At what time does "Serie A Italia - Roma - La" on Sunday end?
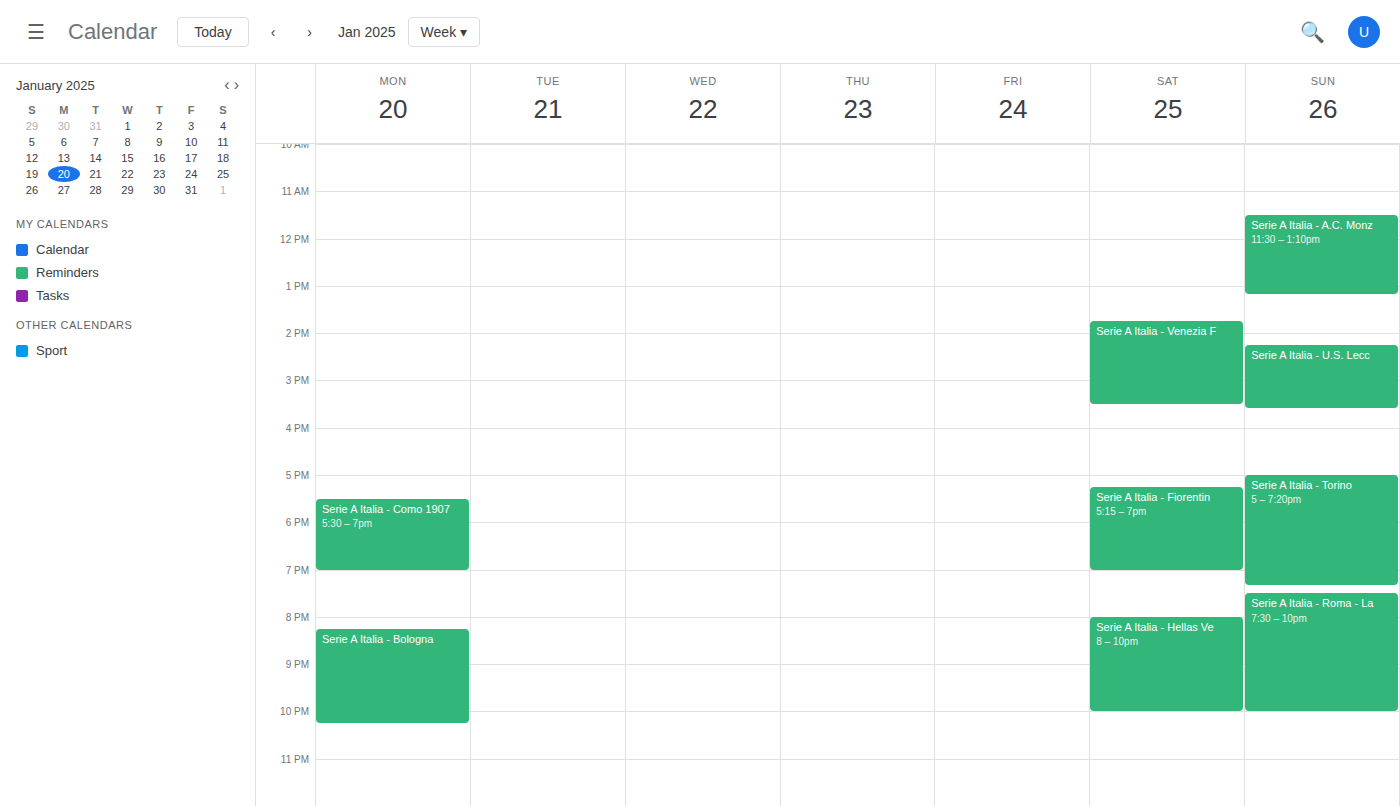
10:00 PM